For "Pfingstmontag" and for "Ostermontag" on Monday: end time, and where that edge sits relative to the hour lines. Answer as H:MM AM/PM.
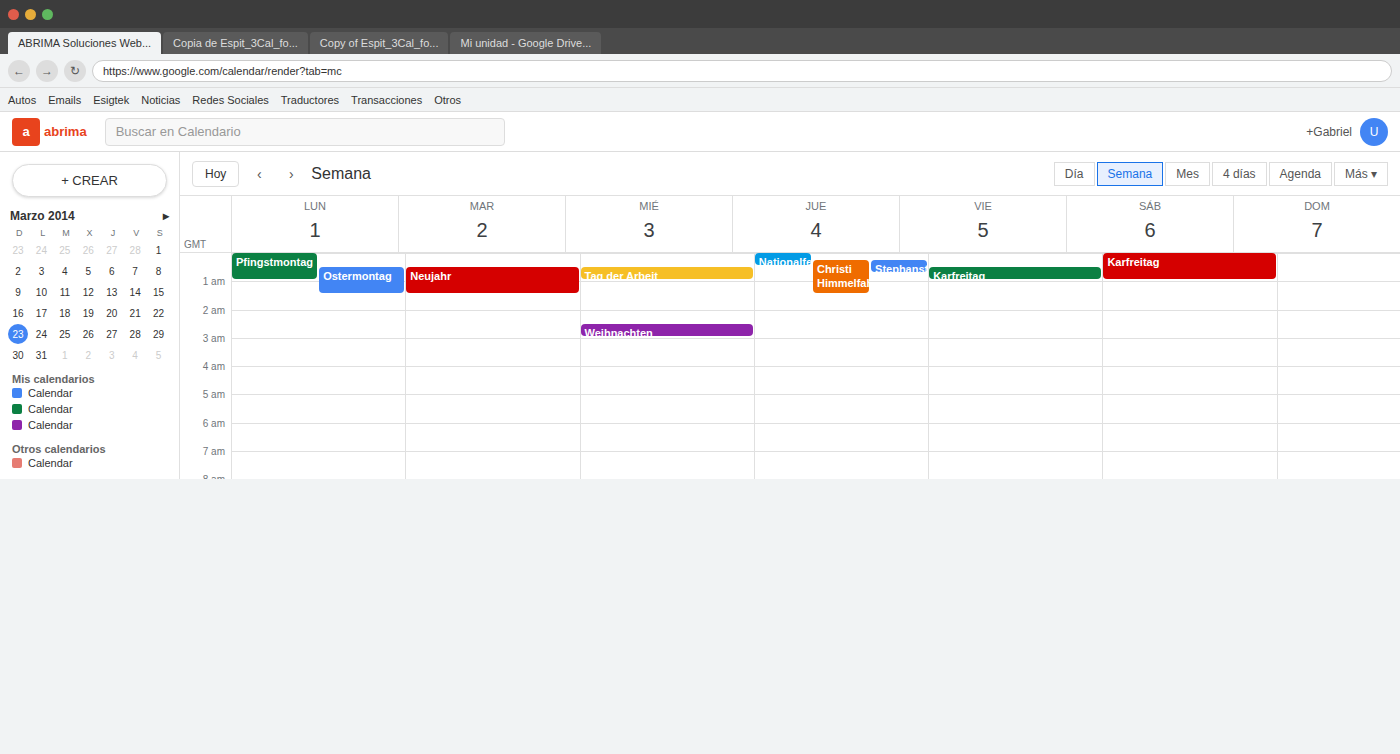
"Pfingstmontag": 1:00 AM, exactly on the 1 AM line. "Ostermontag": 1:30 AM, halfway between the 1 AM and 2 AM lines.